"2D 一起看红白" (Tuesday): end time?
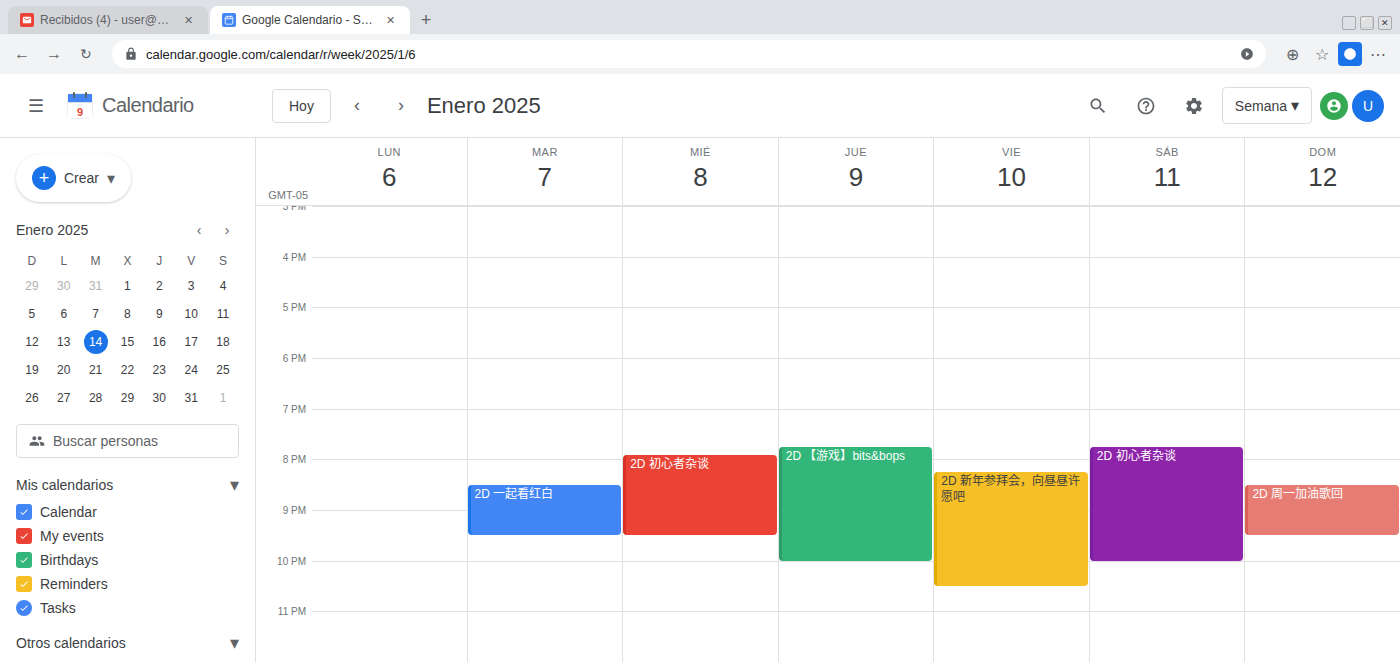
21:30